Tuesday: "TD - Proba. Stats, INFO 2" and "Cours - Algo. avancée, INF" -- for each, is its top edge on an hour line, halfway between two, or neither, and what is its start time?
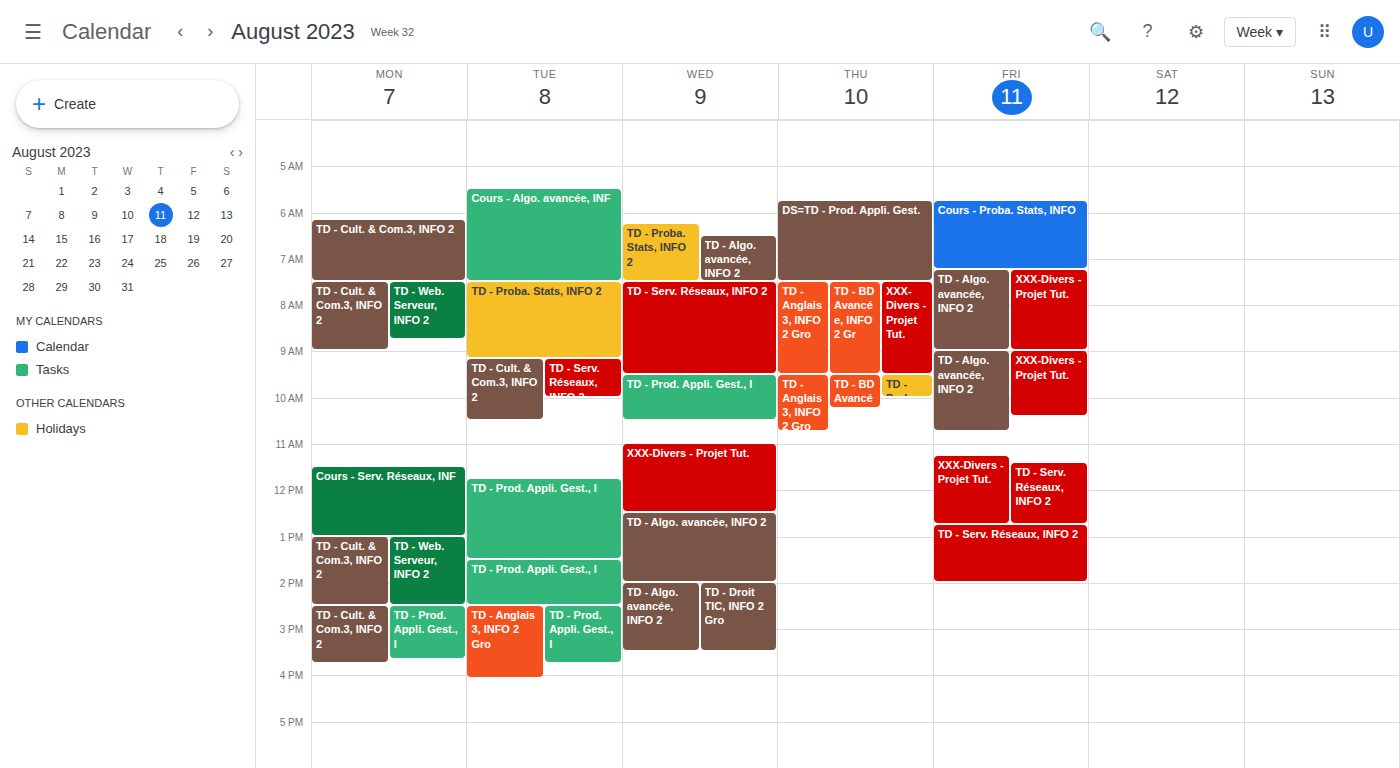
"TD - Proba. Stats, INFO 2": 7:30 AM, halfway between the 7 AM and 8 AM lines. "Cours - Algo. avancée, INF": 5:30 AM, halfway between the 5 AM and 6 AM lines.